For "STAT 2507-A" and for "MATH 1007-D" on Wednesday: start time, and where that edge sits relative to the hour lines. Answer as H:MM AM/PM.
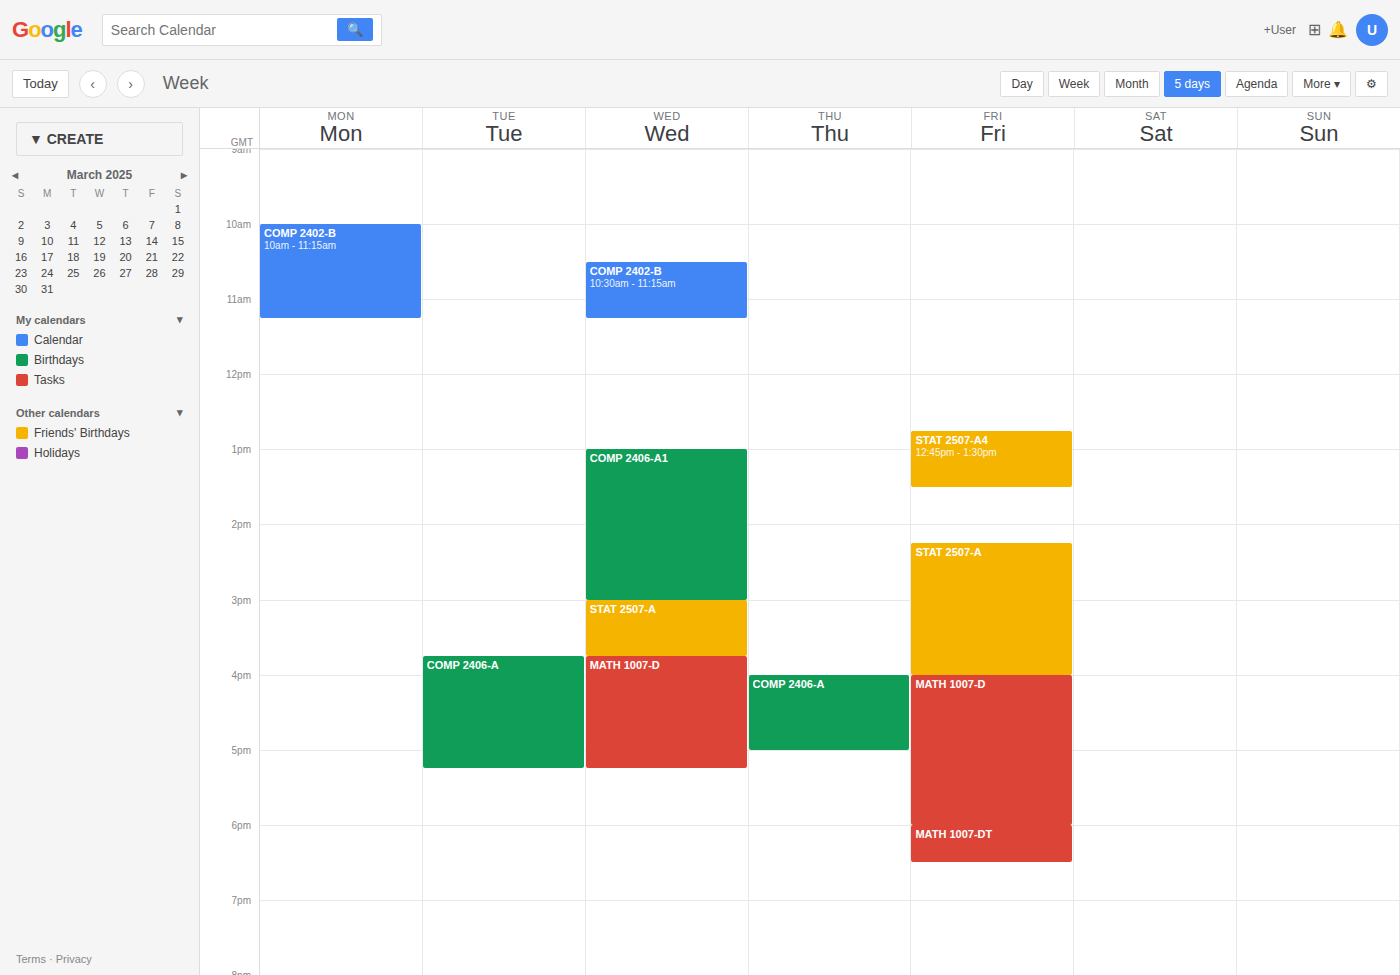
"STAT 2507-A": 3:00 PM, exactly on the 3 PM line. "MATH 1007-D": 3:45 PM, neither: three quarters of the way from the 3 PM line to the 4 PM line.